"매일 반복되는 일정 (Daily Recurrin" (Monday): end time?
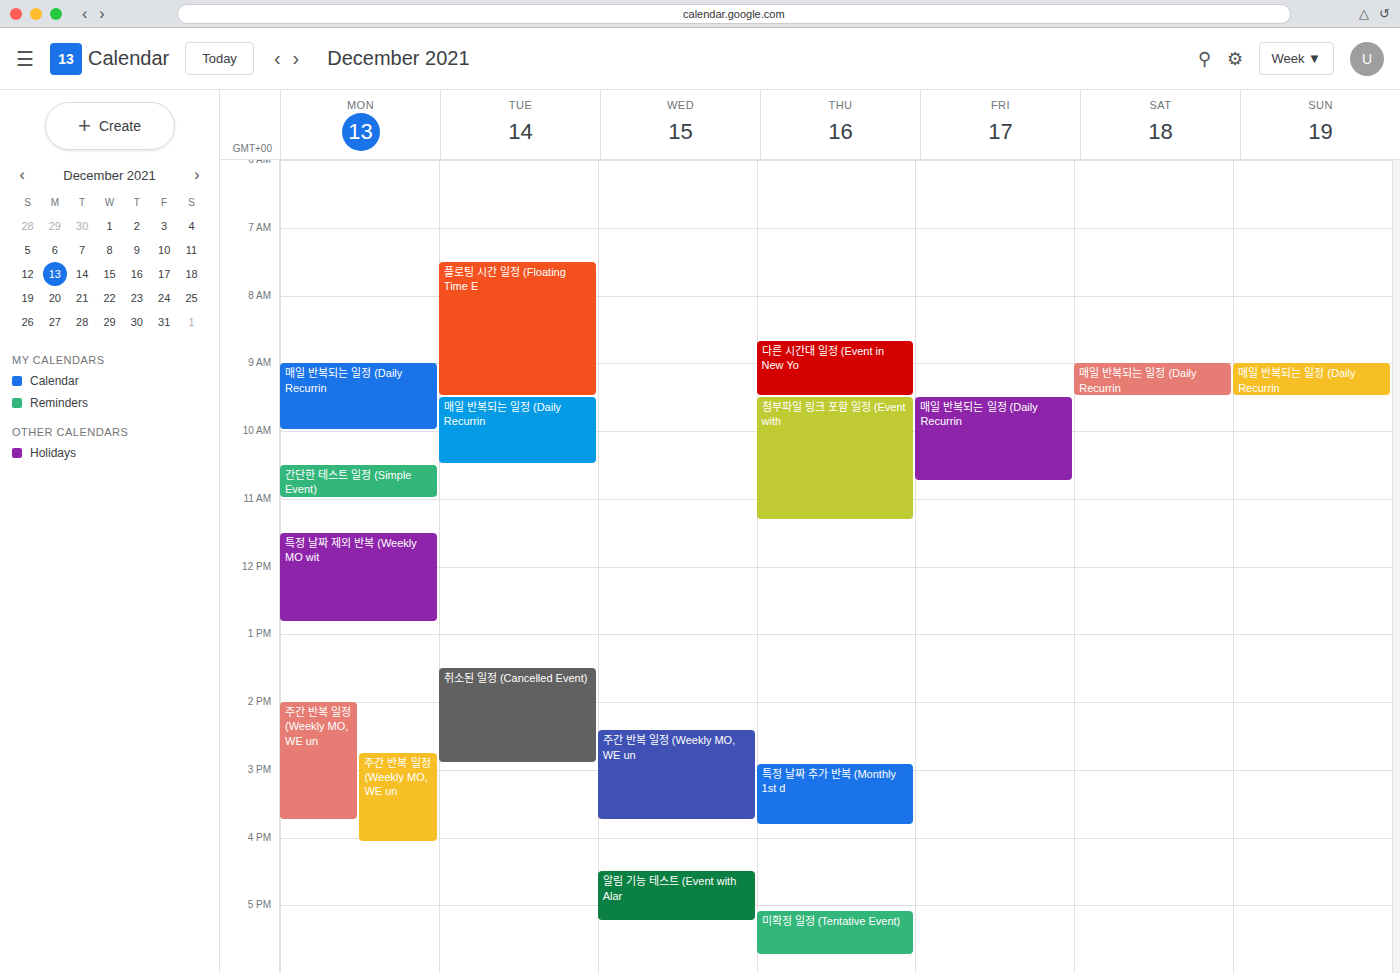
10:00